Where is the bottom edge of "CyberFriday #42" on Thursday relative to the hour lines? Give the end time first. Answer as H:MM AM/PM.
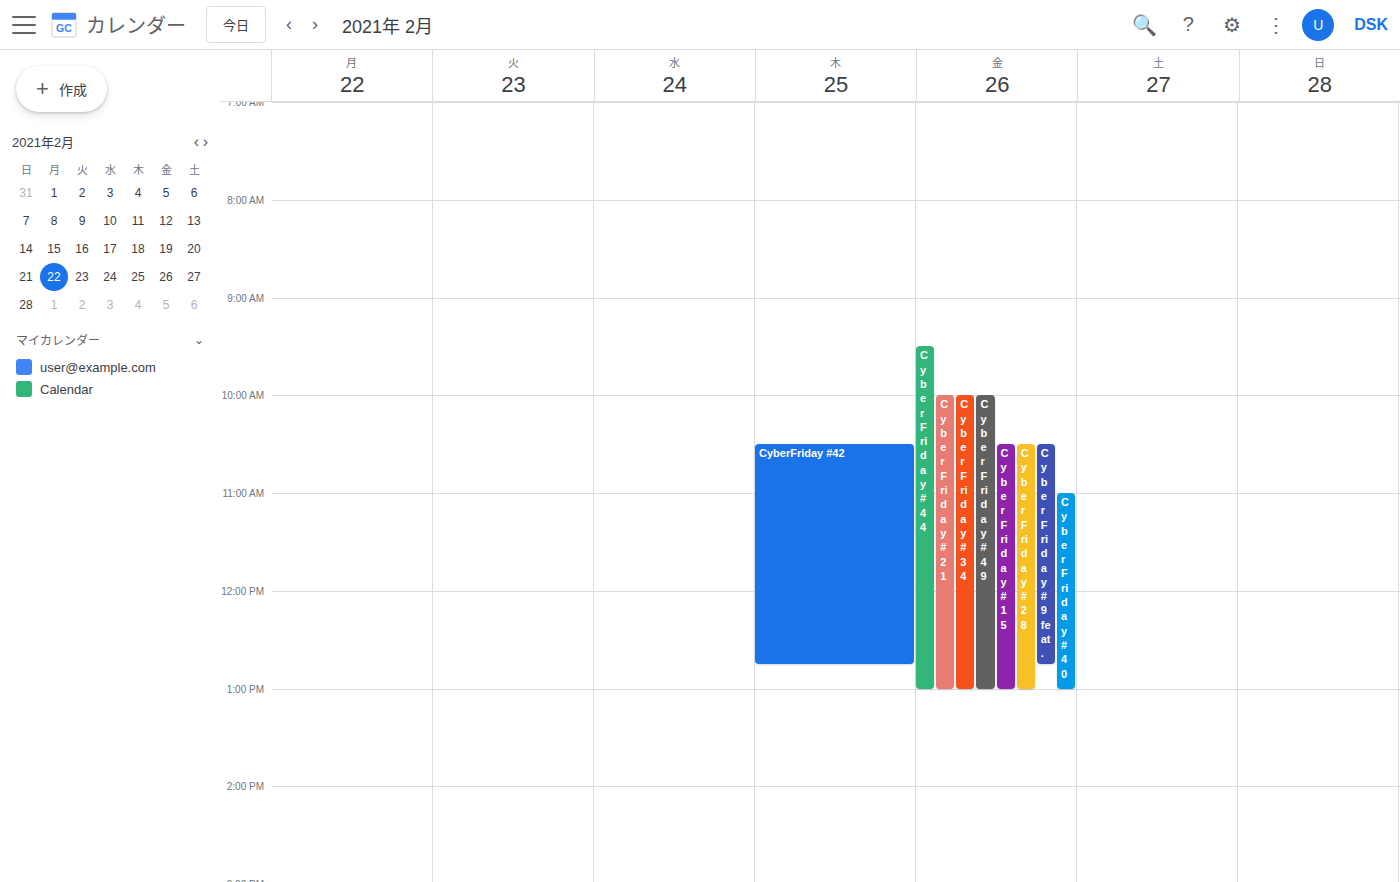
12:45 PM -- neither: three quarters of the way from the 12 PM line to the 1 PM line.